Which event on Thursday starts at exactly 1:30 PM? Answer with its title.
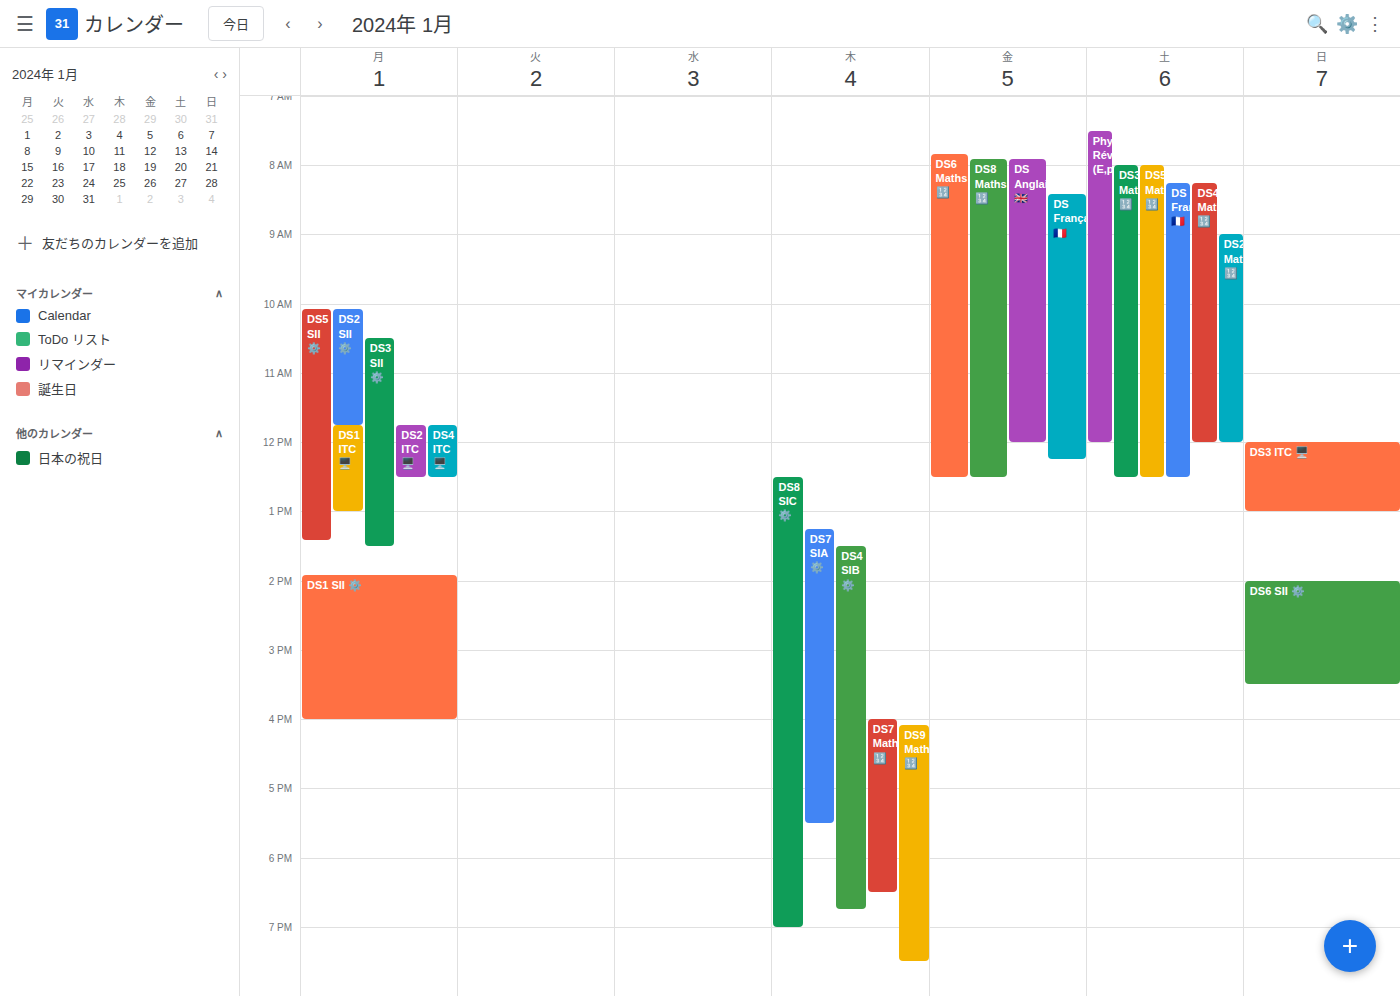
"DS4 SIB ⚙️"